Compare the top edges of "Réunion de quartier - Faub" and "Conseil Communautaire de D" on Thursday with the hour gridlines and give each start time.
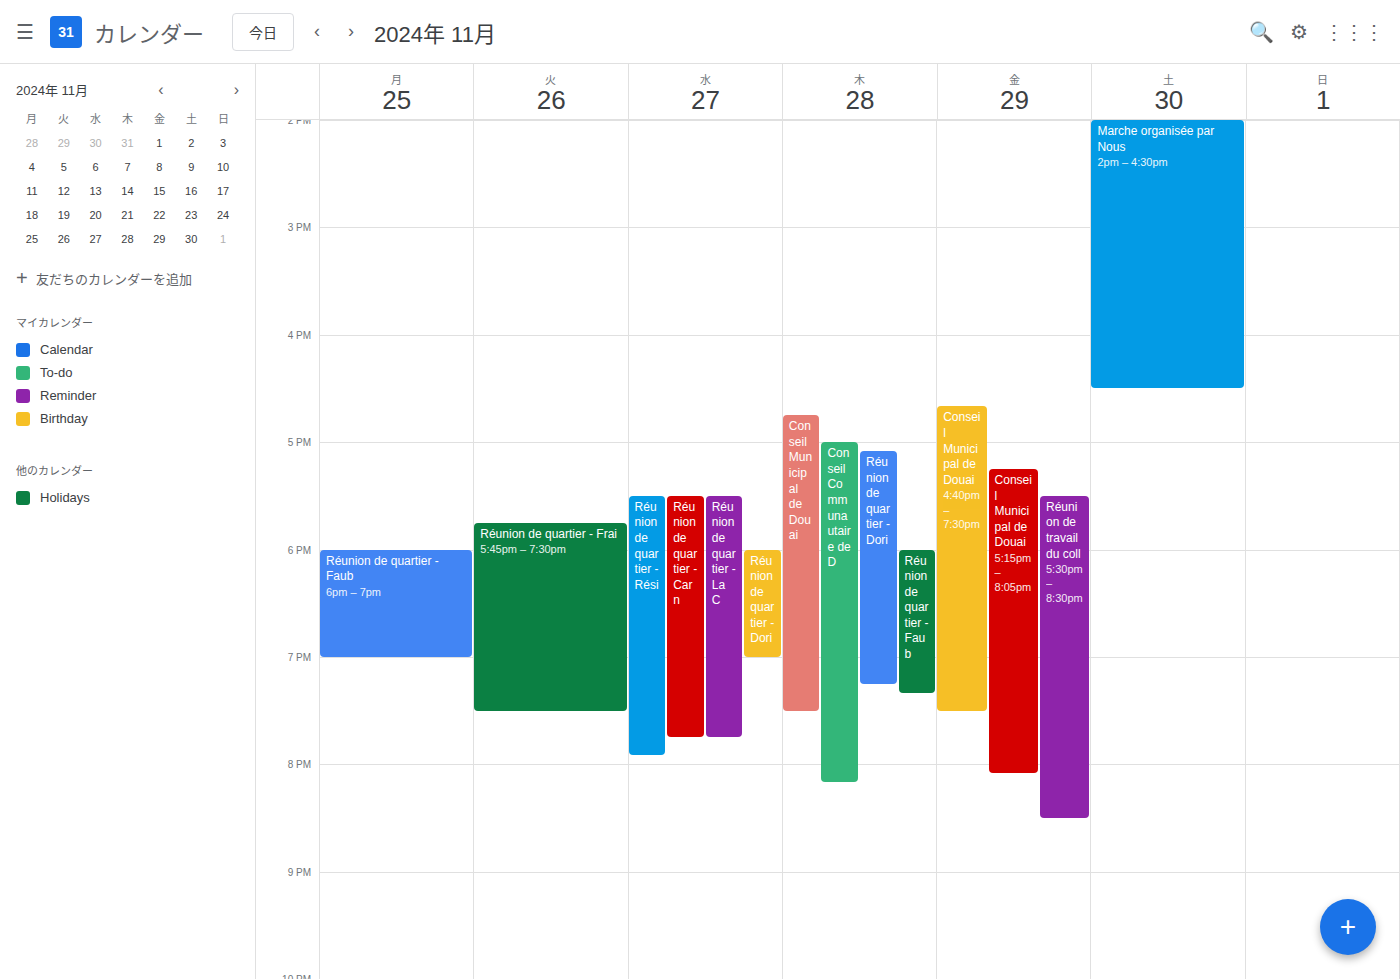
"Réunion de quartier - Faub": 18:00, exactly on the 18:00 line. "Conseil Communautaire de D": 17:00, exactly on the 17:00 line.